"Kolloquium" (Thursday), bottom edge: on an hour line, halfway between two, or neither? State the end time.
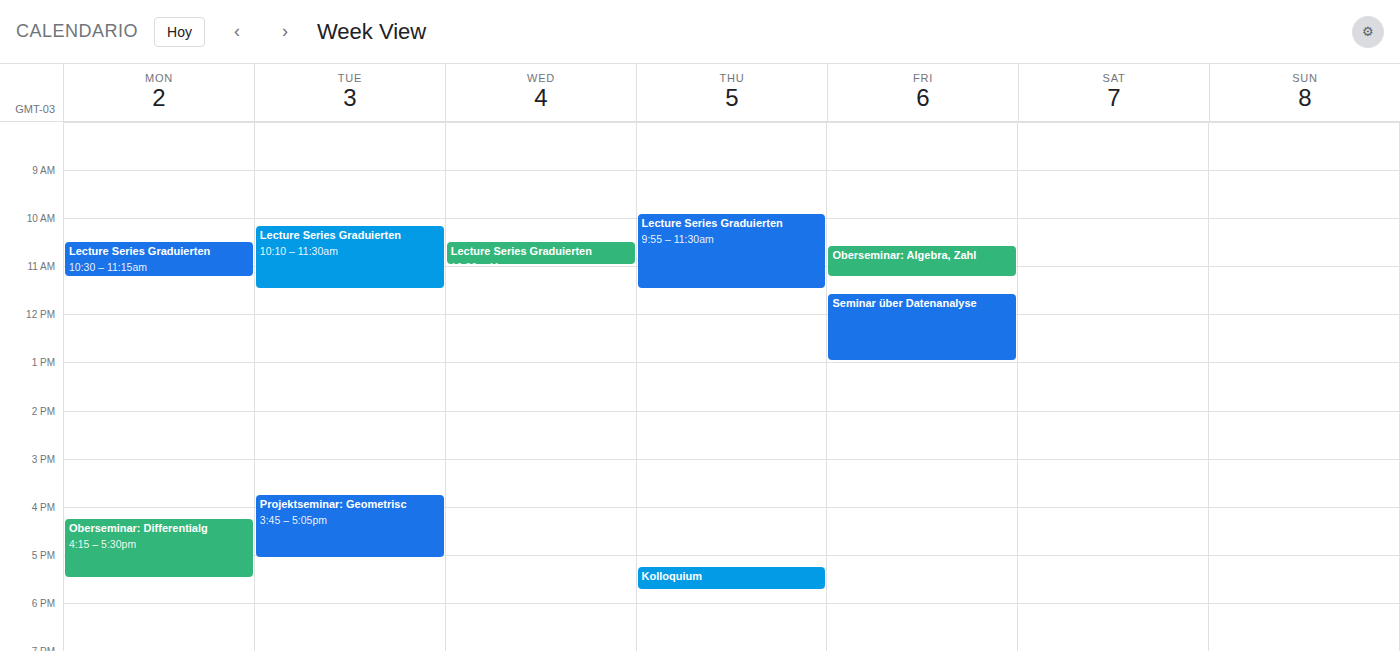
5:45 PM -- neither: three quarters of the way from the 5 PM line to the 6 PM line.